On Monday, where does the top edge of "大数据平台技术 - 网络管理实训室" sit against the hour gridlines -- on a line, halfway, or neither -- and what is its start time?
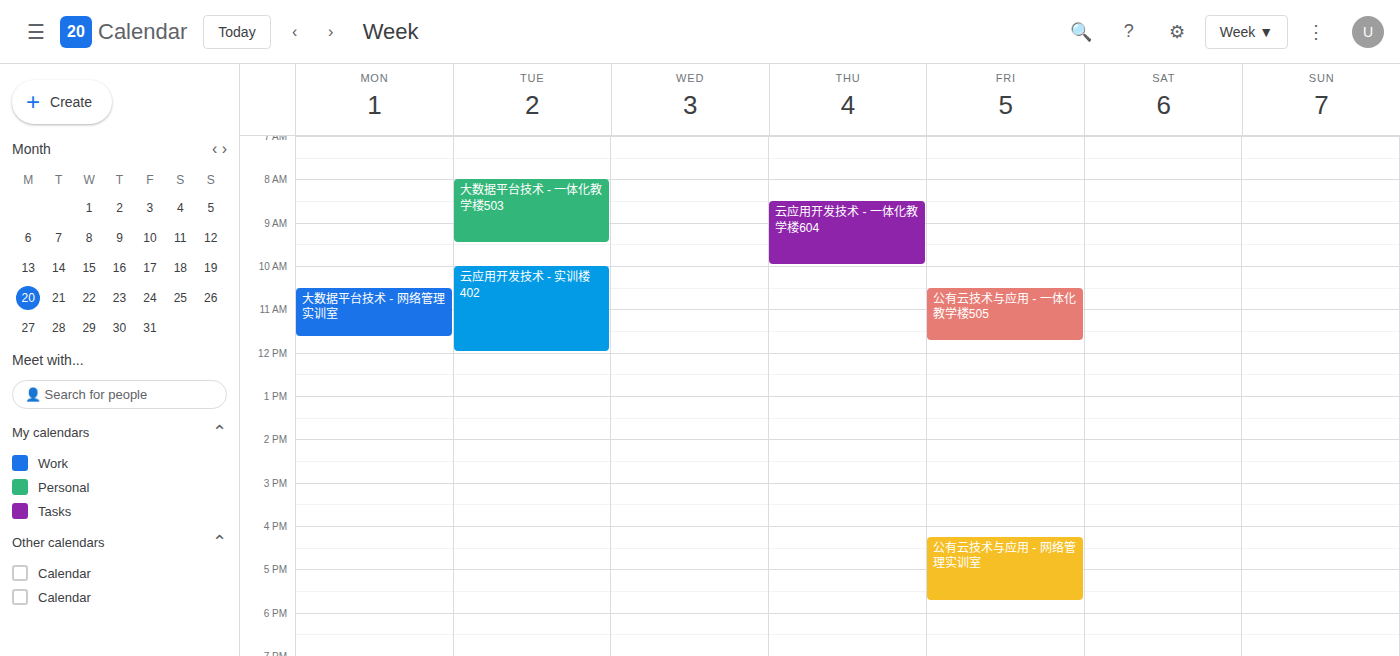
10:30 AM -- halfway between the 10 AM and 11 AM lines.